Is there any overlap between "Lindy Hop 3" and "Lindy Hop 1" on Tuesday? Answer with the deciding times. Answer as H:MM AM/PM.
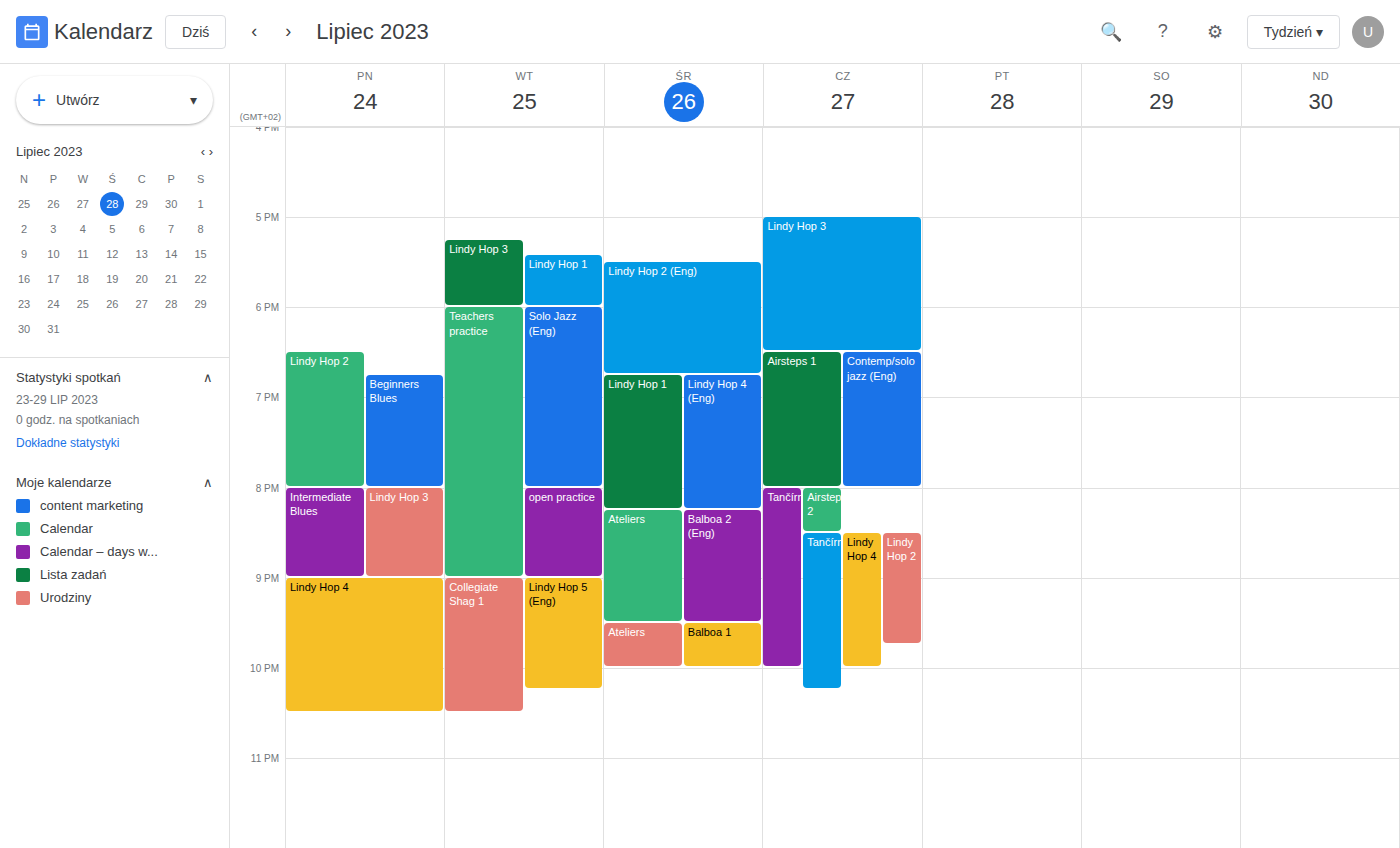
"Lindy Hop 1" runs 5:25 PM to 6:00 PM, inside "Lindy Hop 3" -- they overlap.